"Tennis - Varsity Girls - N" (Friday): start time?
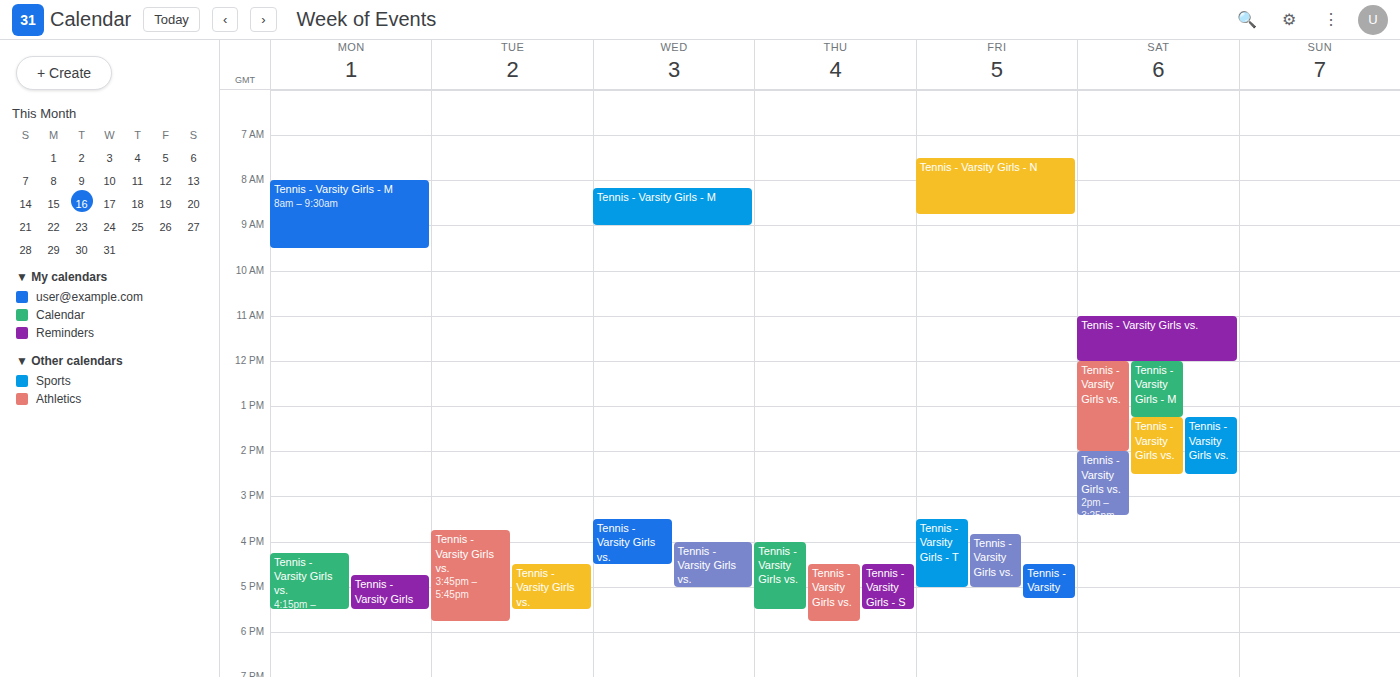
7:30 AM